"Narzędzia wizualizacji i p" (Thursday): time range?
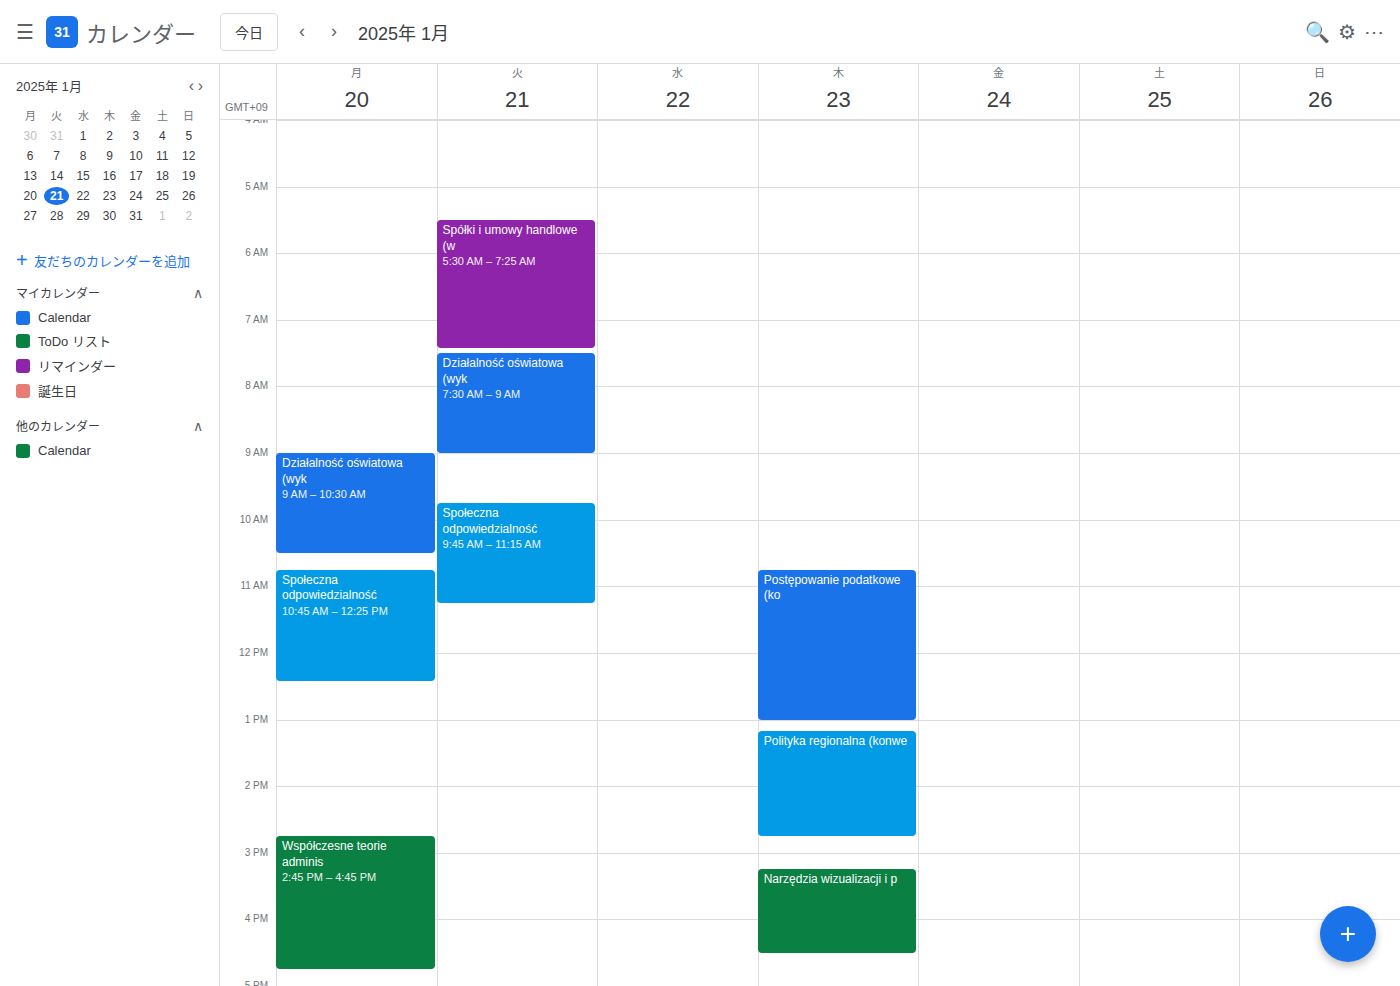
3:15 PM to 4:30 PM